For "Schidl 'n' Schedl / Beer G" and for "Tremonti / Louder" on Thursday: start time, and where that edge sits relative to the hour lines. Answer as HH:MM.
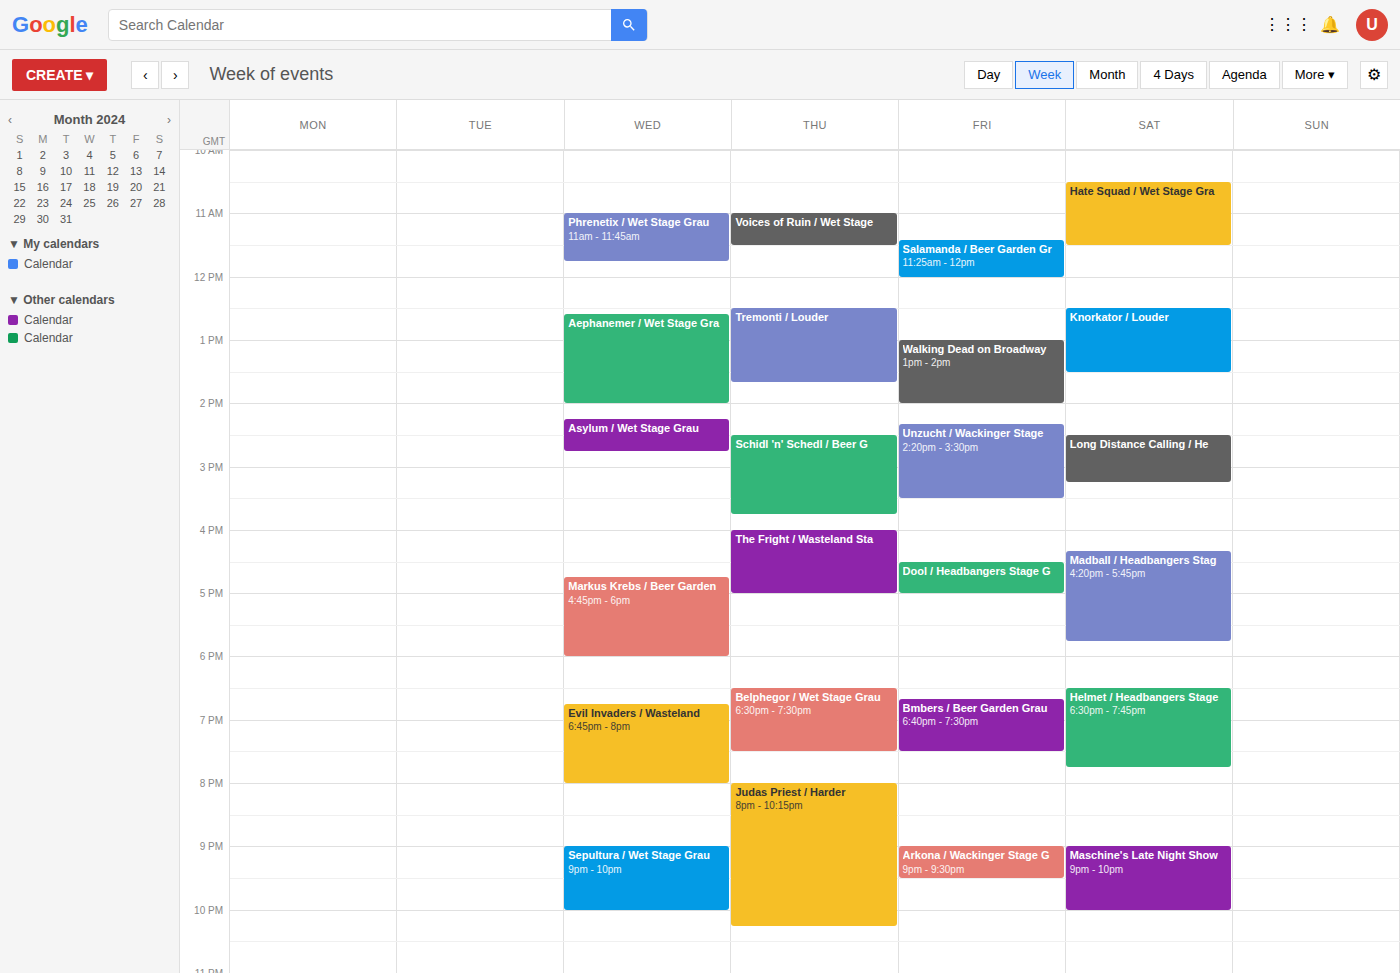
"Schidl 'n' Schedl / Beer G": 14:30, halfway between the 14:00 and 15:00 lines. "Tremonti / Louder": 12:30, halfway between the 12:00 and 13:00 lines.